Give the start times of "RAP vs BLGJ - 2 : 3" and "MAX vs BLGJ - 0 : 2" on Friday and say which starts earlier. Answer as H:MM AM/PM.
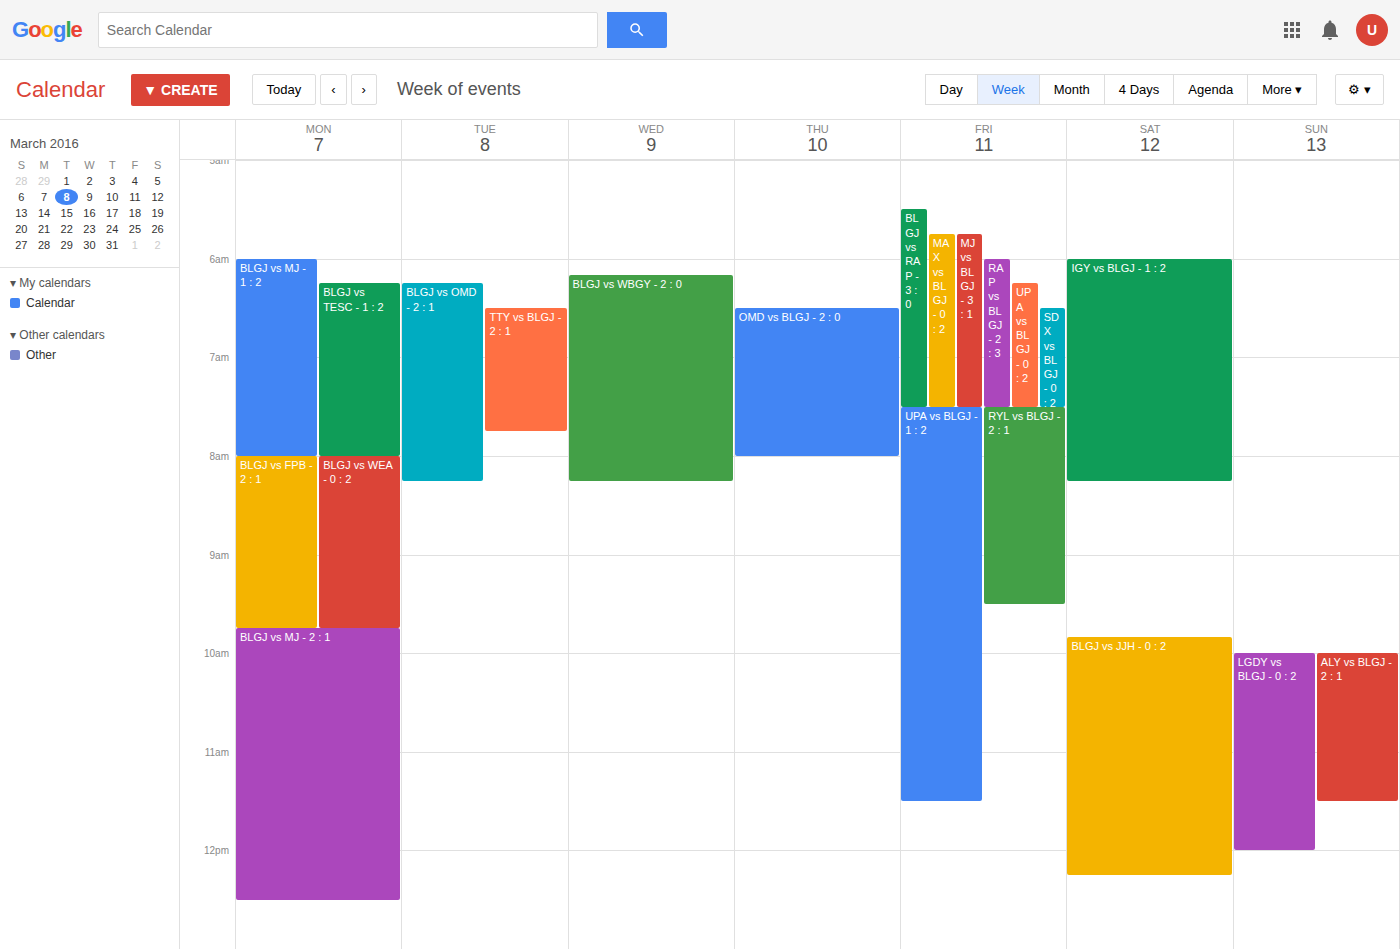
"MAX vs BLGJ - 0 : 2" 5:45 AM; "RAP vs BLGJ - 2 : 3" 6:00 AM.